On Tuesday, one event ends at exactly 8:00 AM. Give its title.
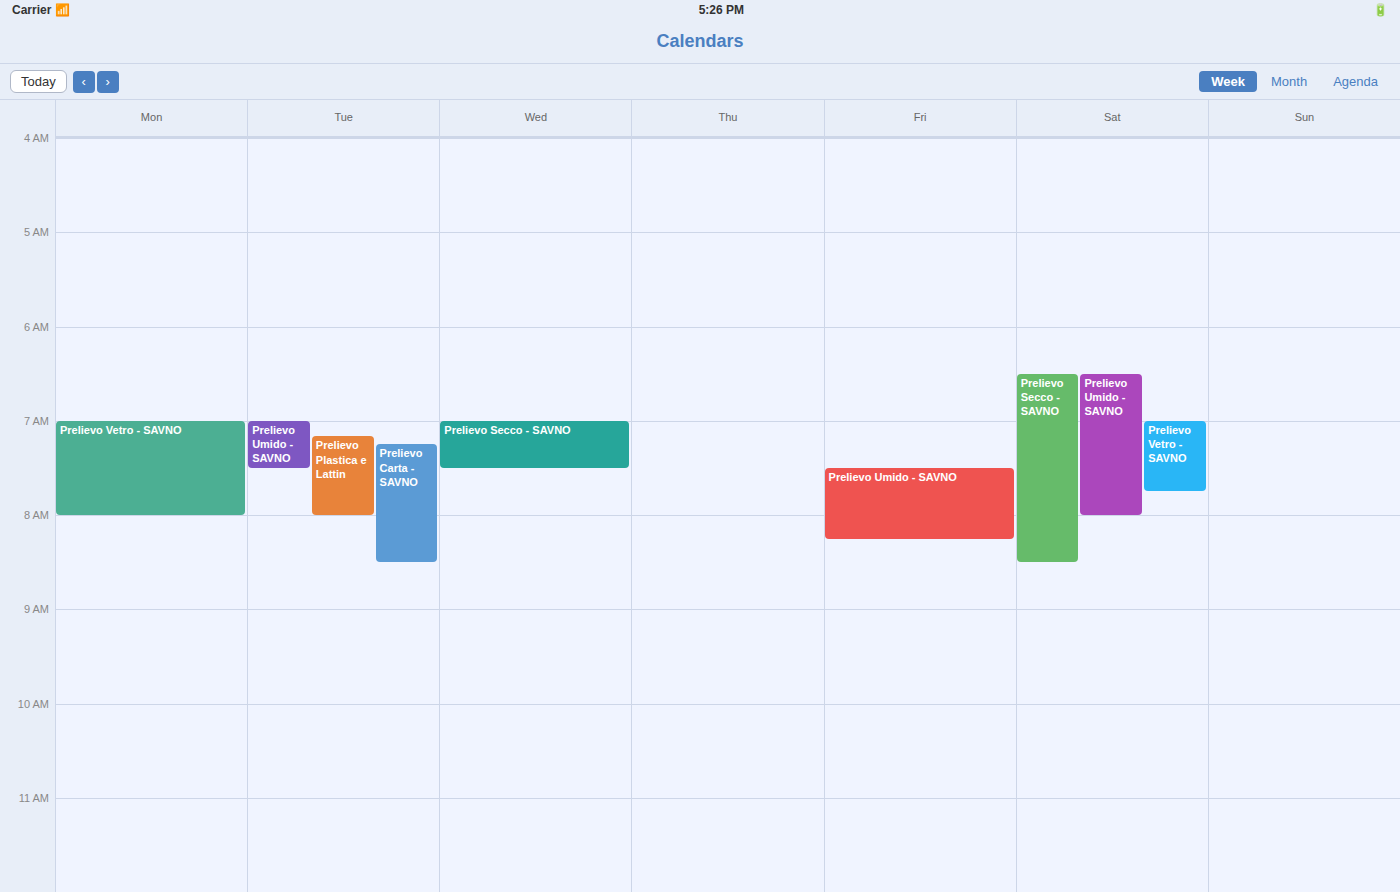
"Prelievo Plastica e Lattin"